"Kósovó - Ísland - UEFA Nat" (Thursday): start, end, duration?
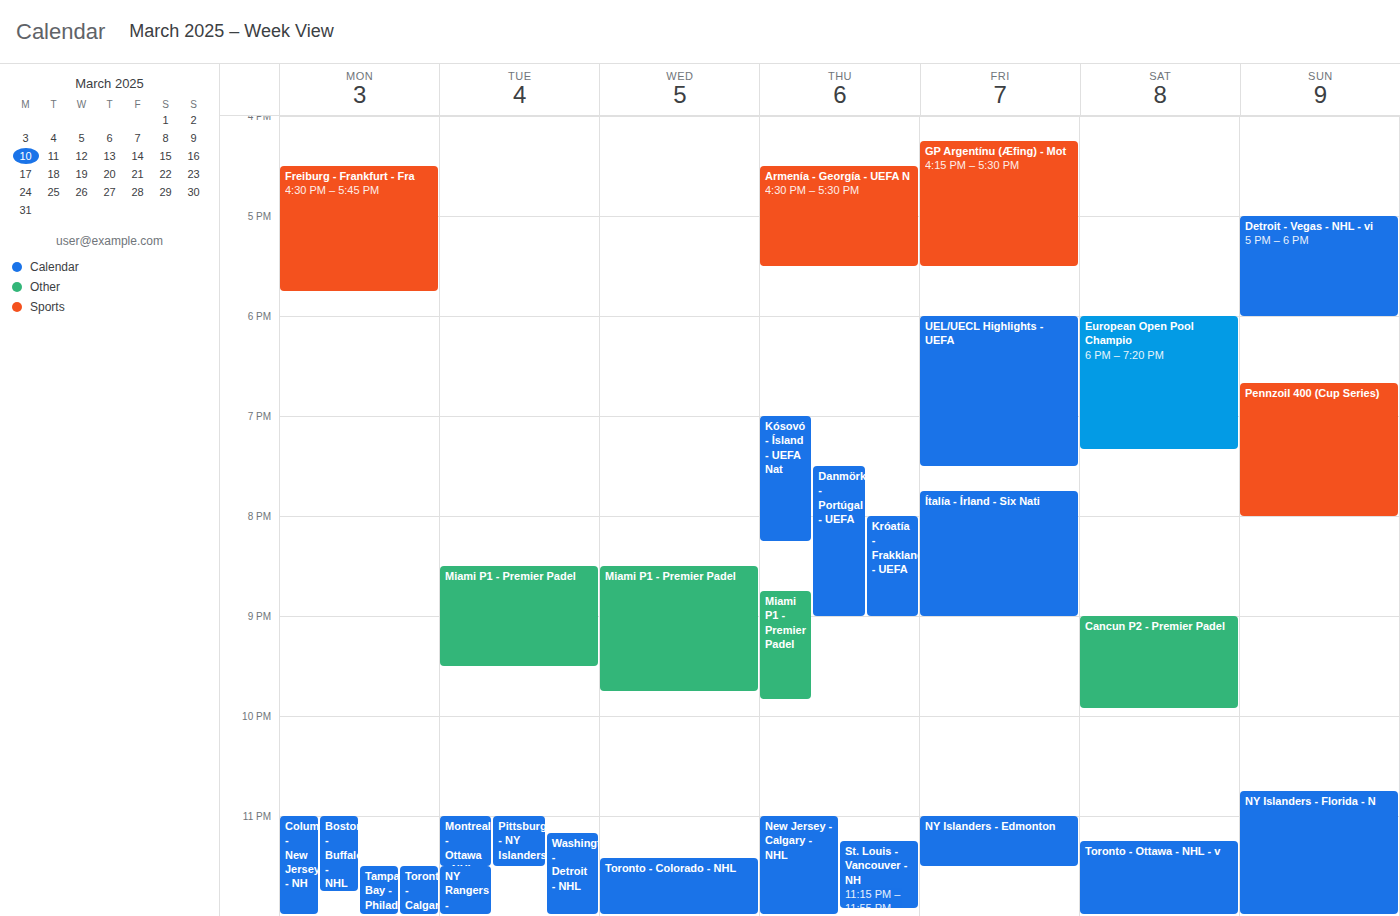
7:00 PM to 8:15 PM, 1 hour 15 minutes